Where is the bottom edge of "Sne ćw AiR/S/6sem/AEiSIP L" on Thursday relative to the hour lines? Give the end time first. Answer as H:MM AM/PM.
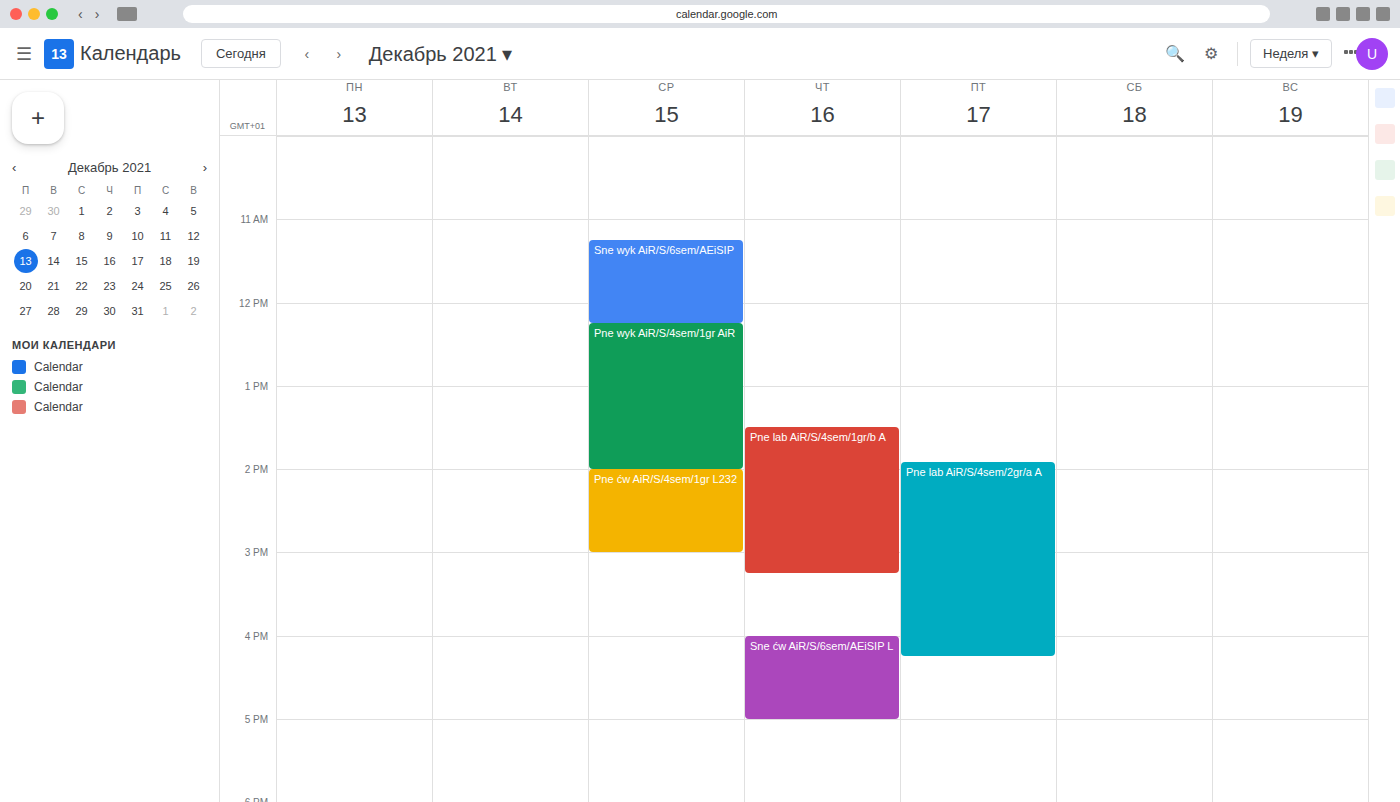
5:00 PM -- exactly on the 5 PM line.